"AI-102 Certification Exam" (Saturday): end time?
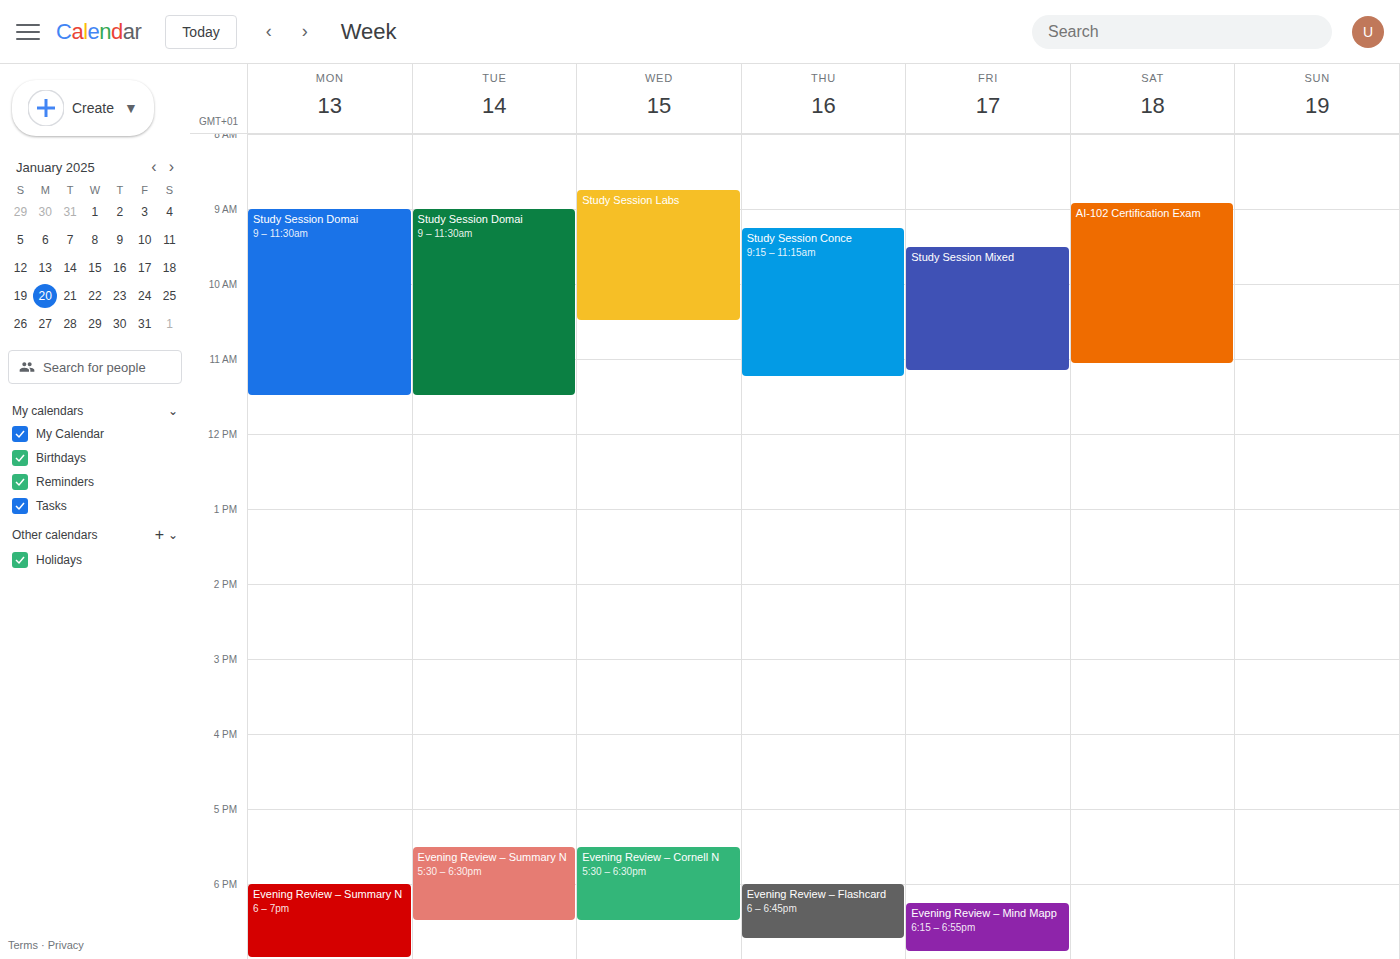
11:05